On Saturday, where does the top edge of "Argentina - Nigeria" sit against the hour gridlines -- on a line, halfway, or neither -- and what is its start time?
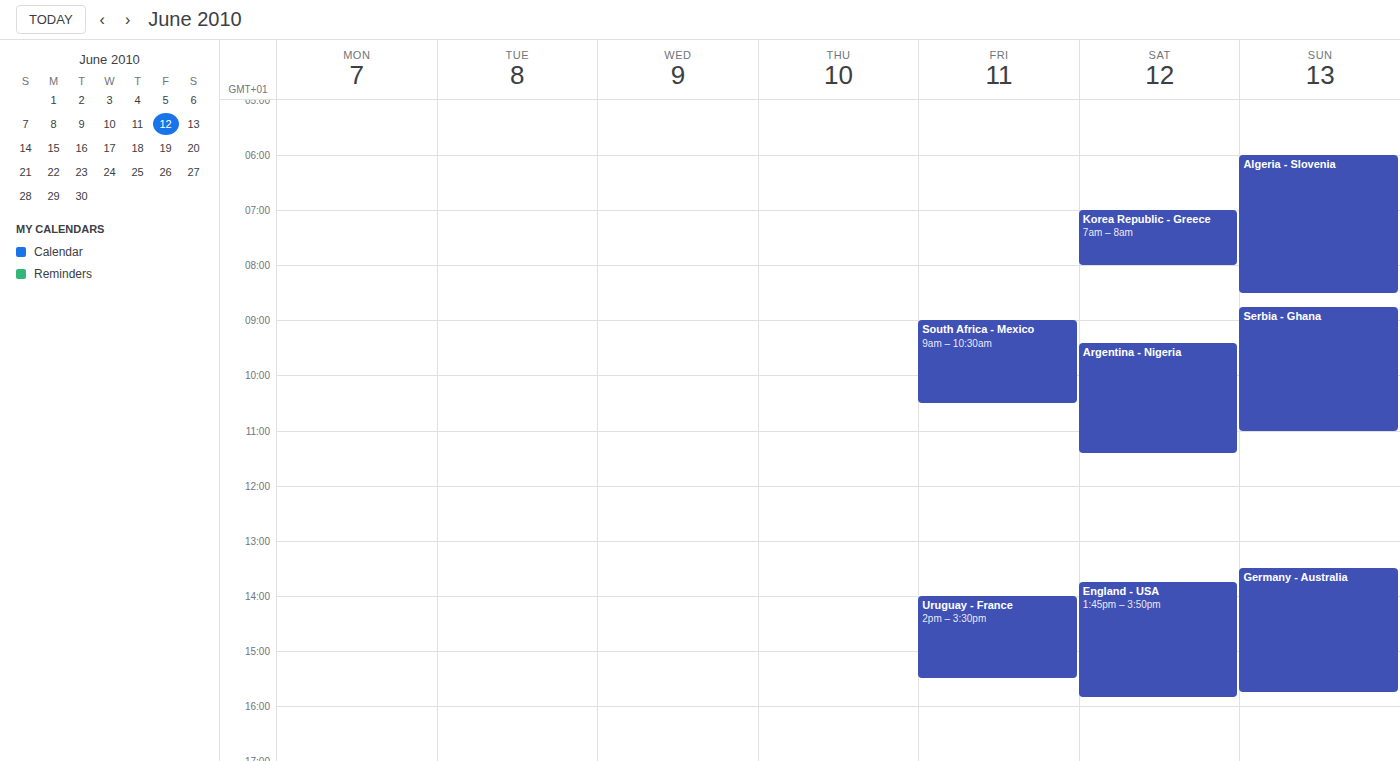
9:25 AM -- neither: 25 minutes below the 9 AM line and 35 minutes above the 10 AM line.